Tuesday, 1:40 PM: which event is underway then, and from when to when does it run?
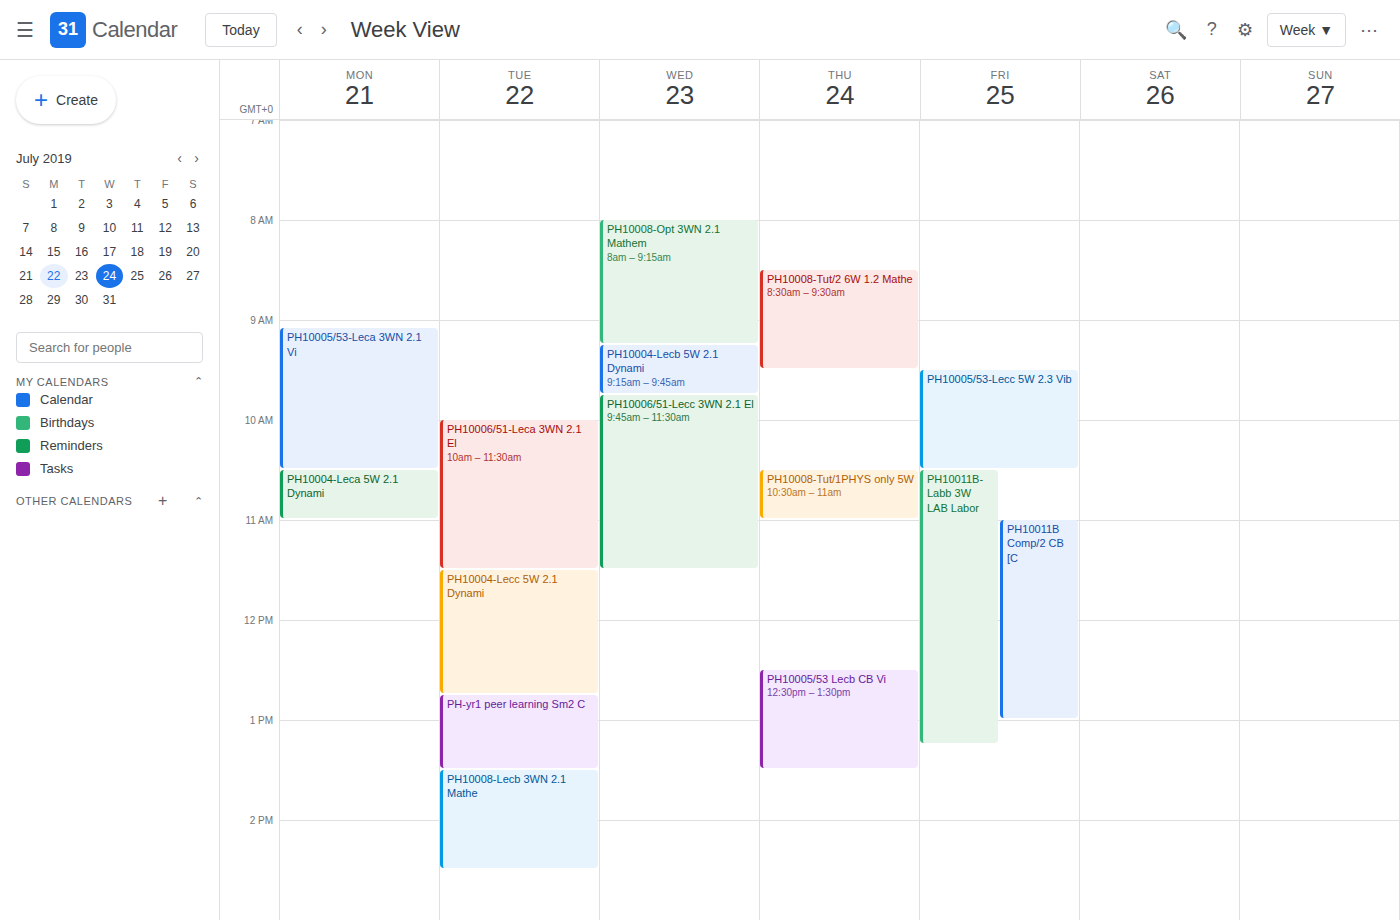
"PH10008-Lecb 3WN 2.1 Mathe", 1:30 PM to 2:30 PM